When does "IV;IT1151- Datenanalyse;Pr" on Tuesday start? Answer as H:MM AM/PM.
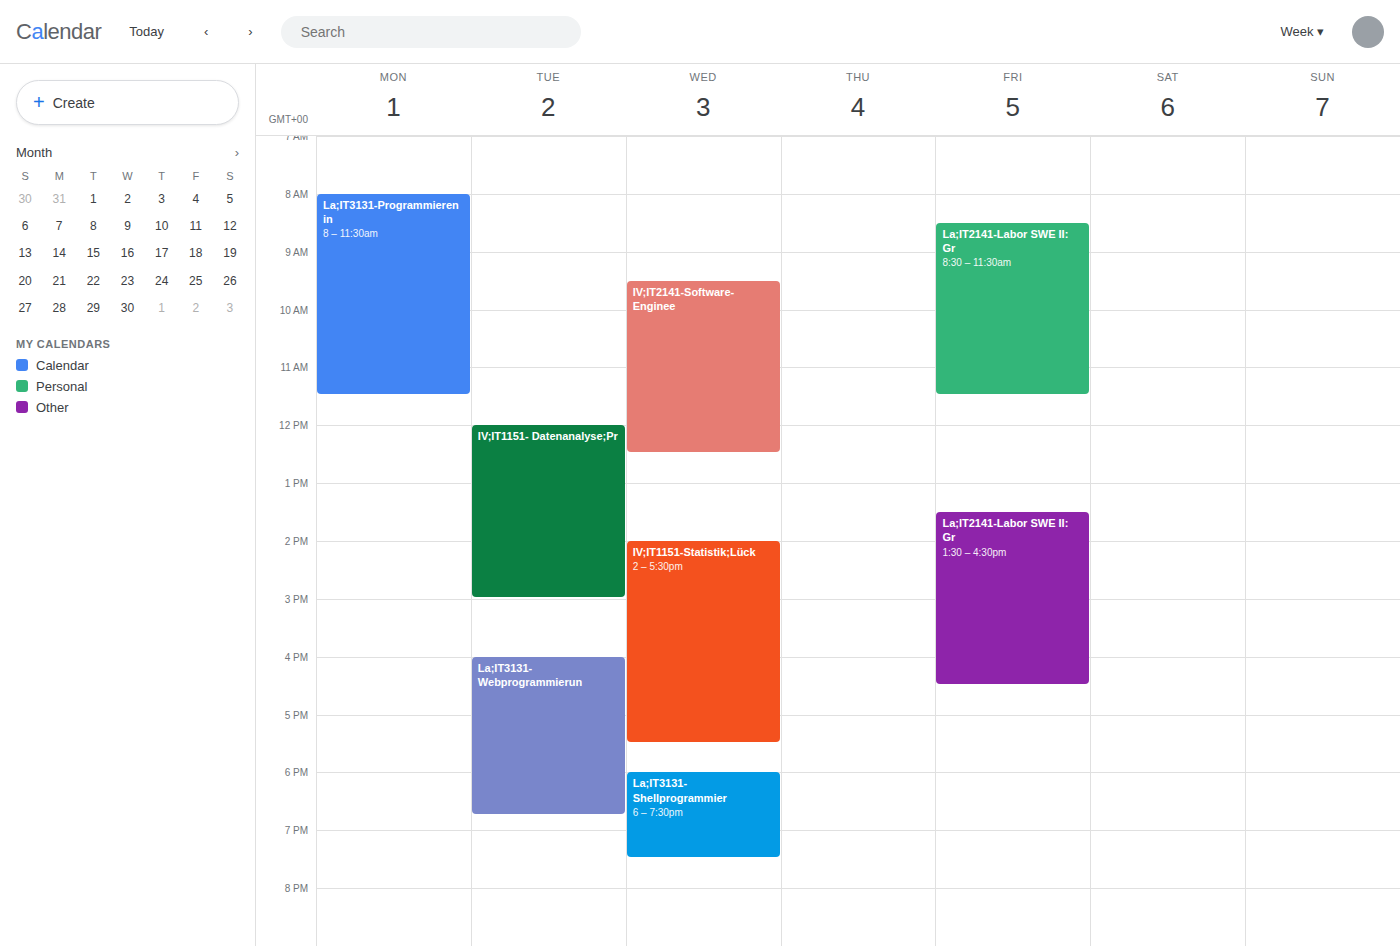
12:00 PM